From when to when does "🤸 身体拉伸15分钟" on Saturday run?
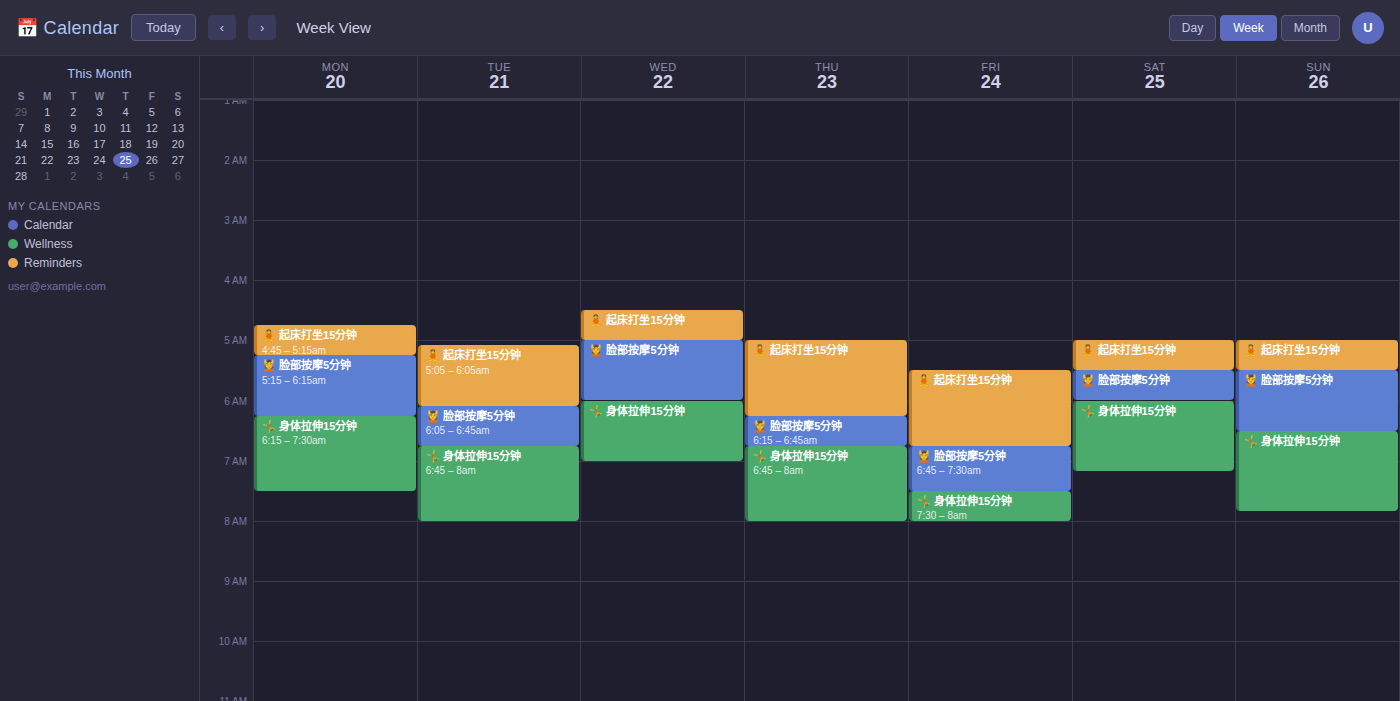
6:00 AM to 7:10 AM